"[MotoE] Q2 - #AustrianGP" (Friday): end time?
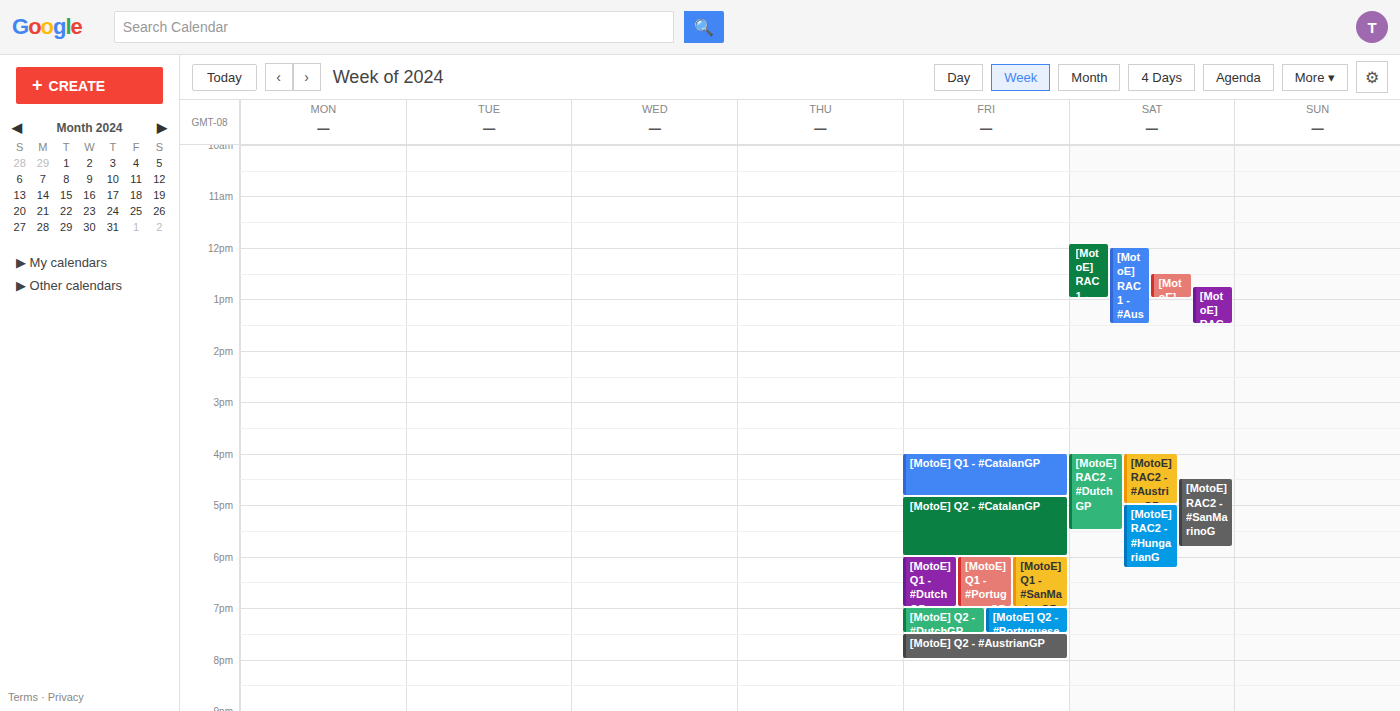
8:00 PM